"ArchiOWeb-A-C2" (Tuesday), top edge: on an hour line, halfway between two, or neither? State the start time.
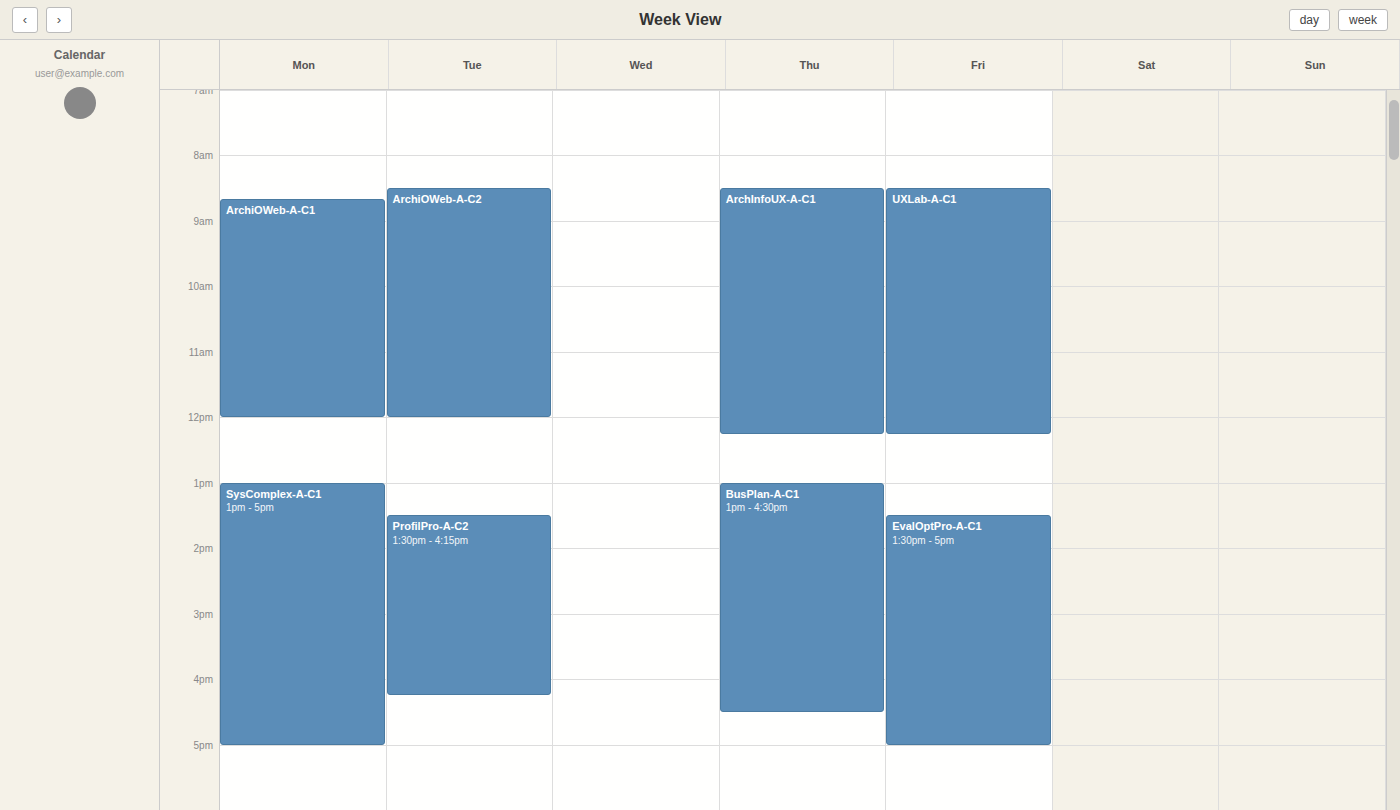
8:30 AM -- halfway between the 8 AM and 9 AM lines.